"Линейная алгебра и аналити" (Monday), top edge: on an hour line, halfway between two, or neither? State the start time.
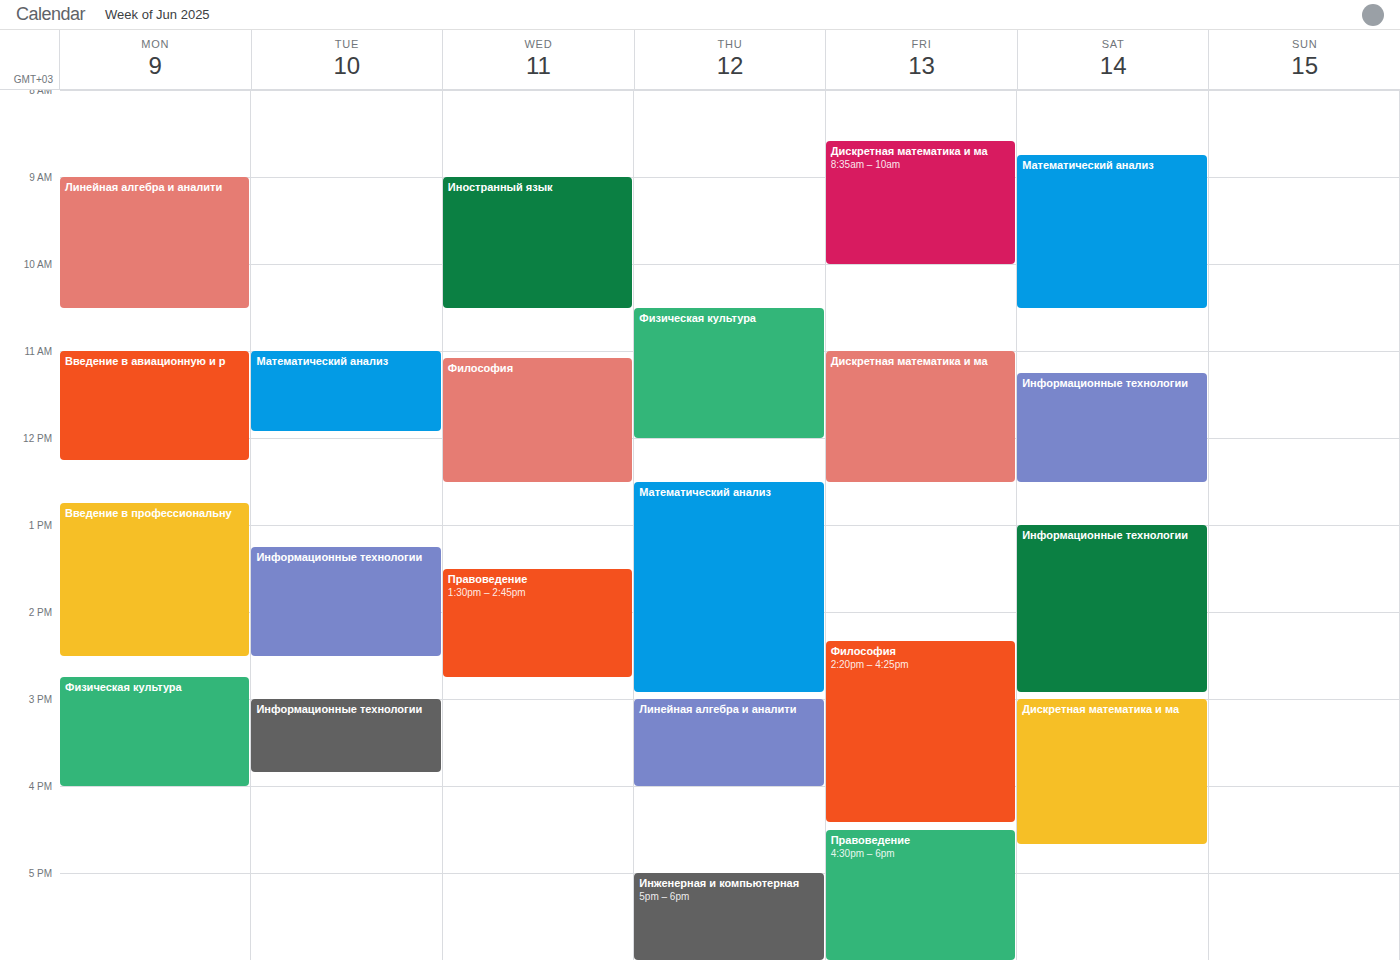
9:00 AM -- exactly on the 9 AM line.